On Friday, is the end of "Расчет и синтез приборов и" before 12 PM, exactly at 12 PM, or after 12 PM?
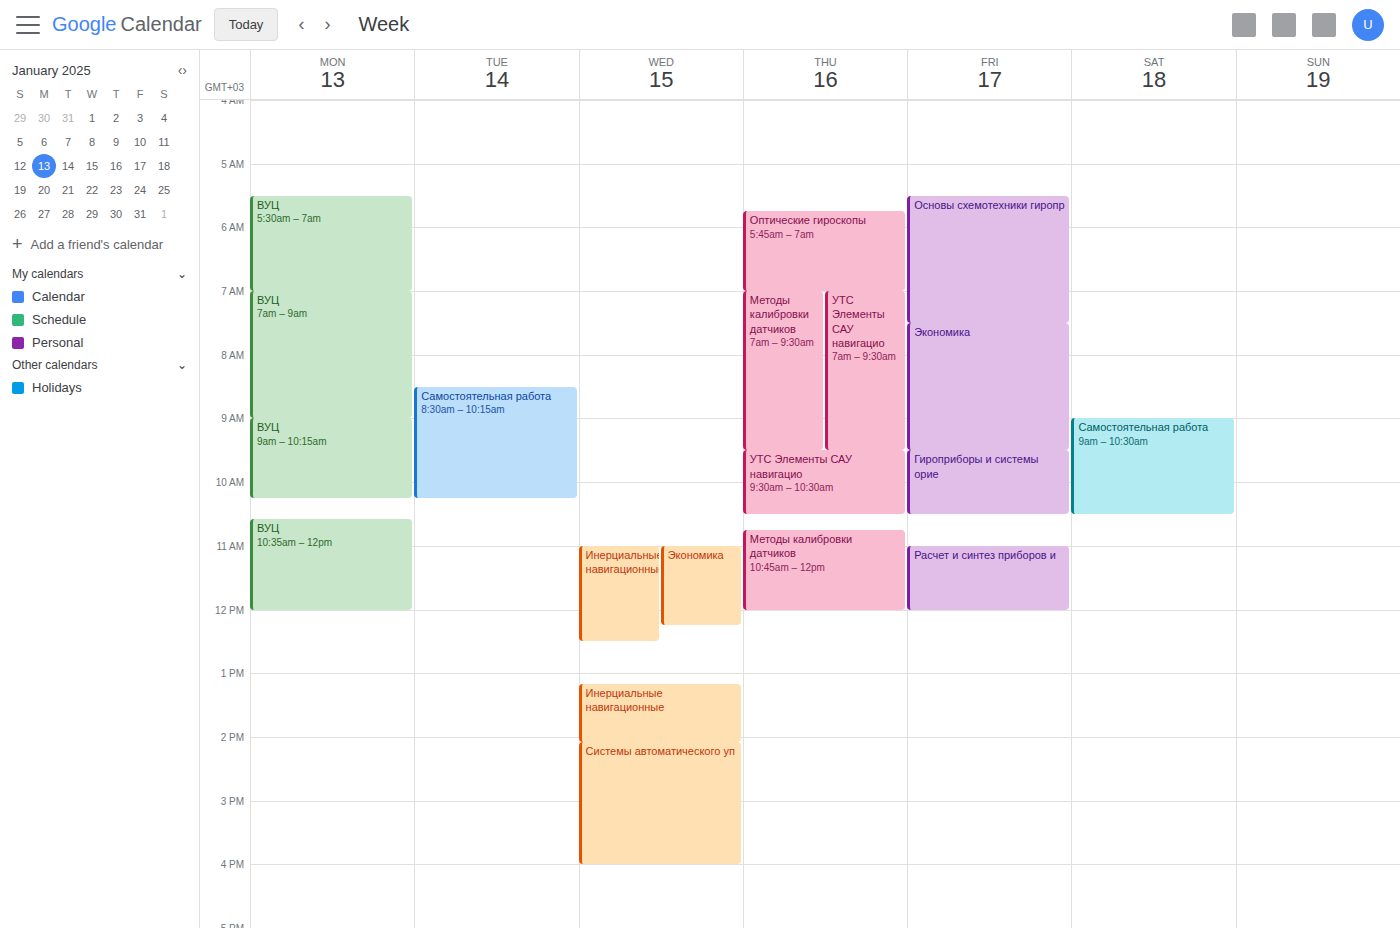
12:00 PM -- exactly at 12 PM, on the 12 PM line.